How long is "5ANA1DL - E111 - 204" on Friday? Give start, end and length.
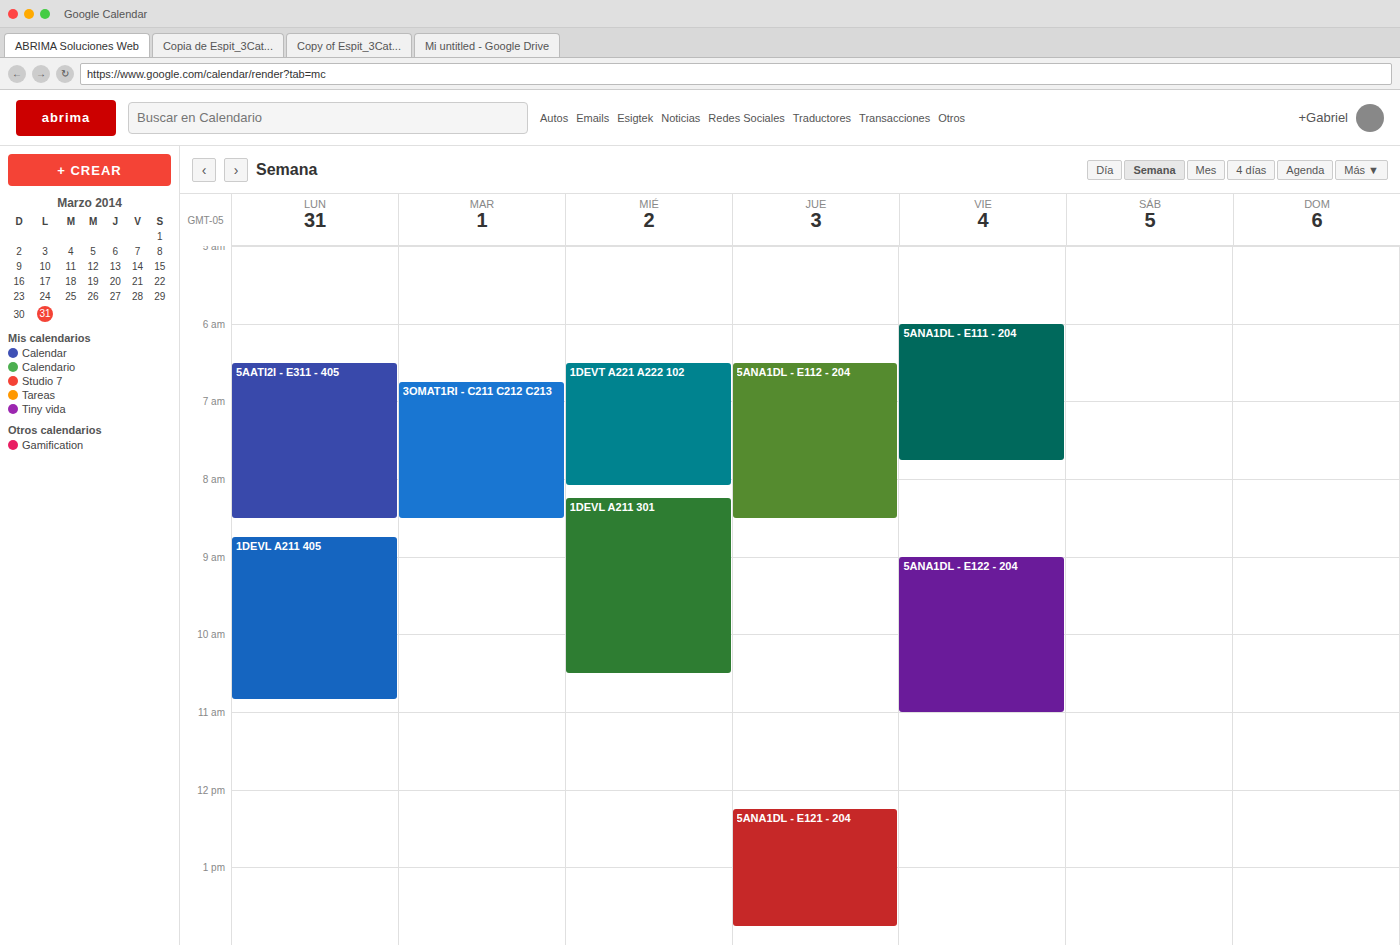
6:00 AM to 7:45 AM, 1 hour 45 minutes